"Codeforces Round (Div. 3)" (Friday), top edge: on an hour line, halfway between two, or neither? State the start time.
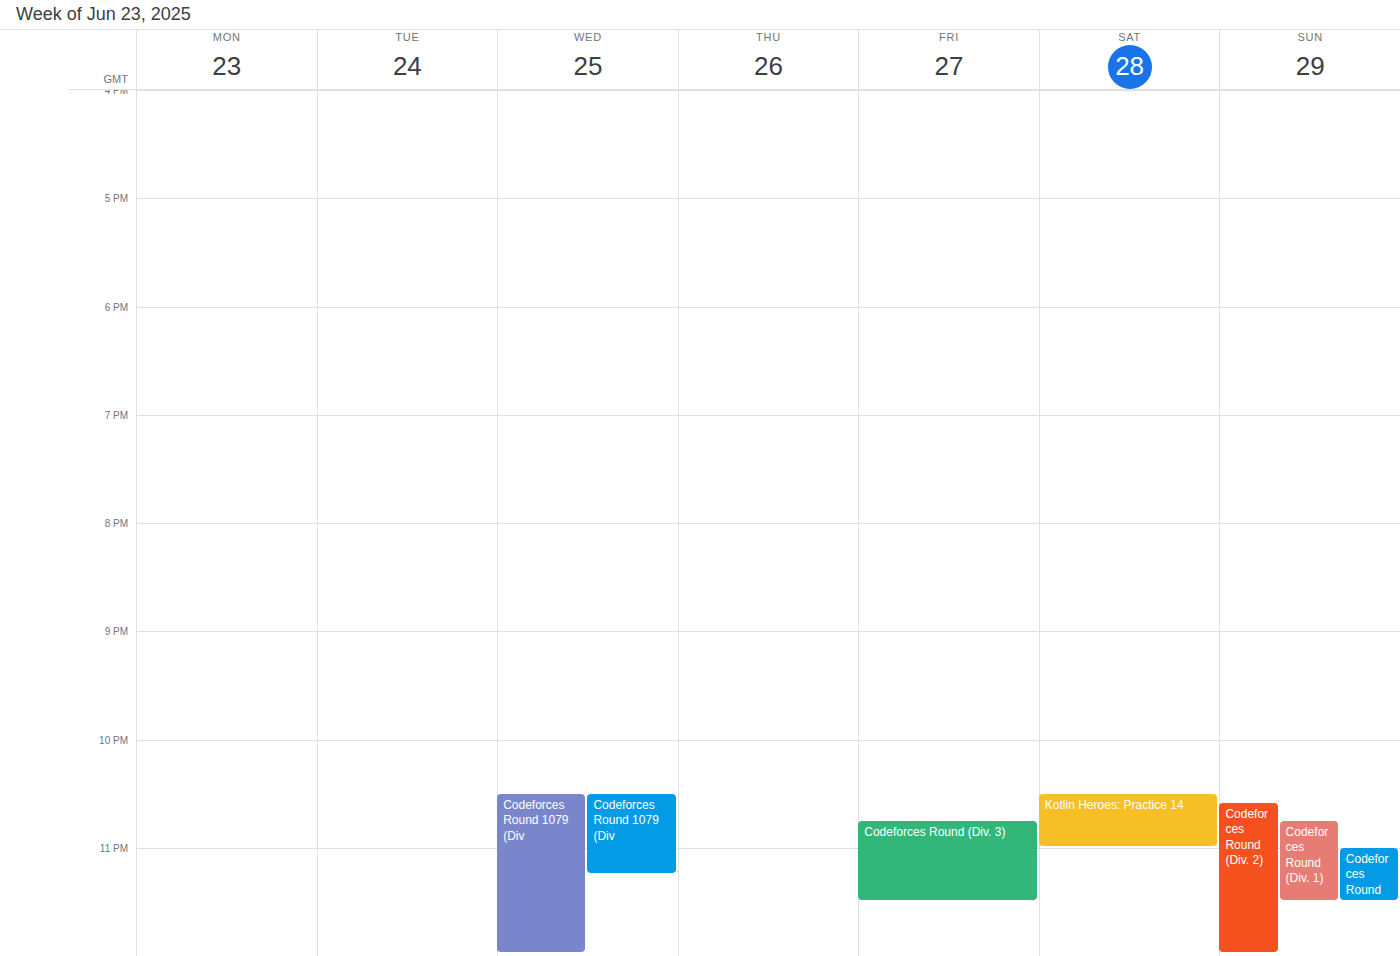
10:45 PM -- neither: three quarters of the way from the 10 PM line to the 11 PM line.